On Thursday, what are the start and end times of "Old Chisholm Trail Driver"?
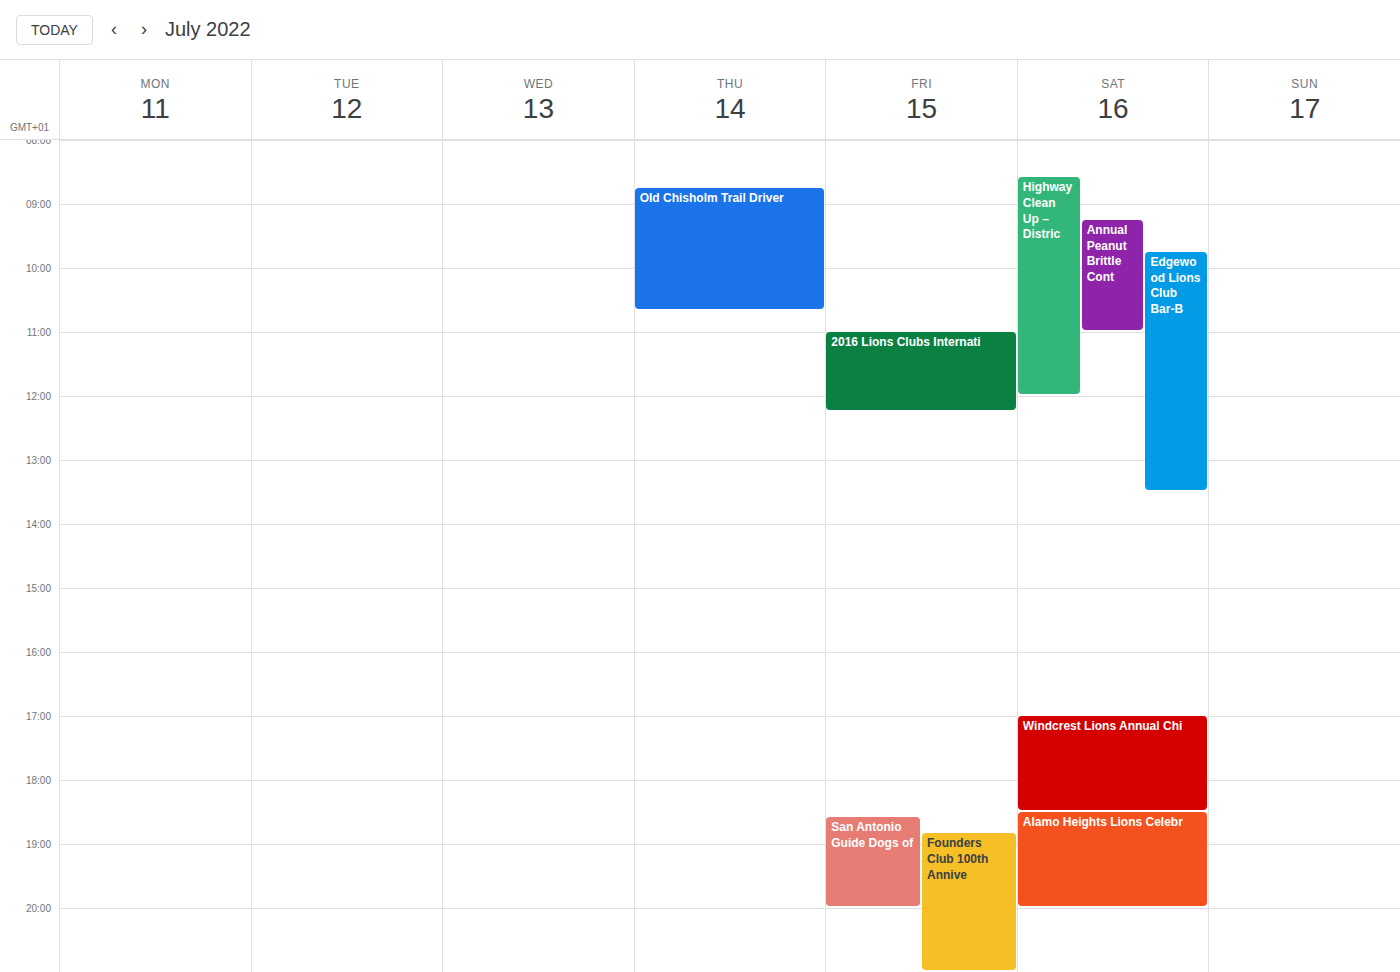
08:45 to 10:40